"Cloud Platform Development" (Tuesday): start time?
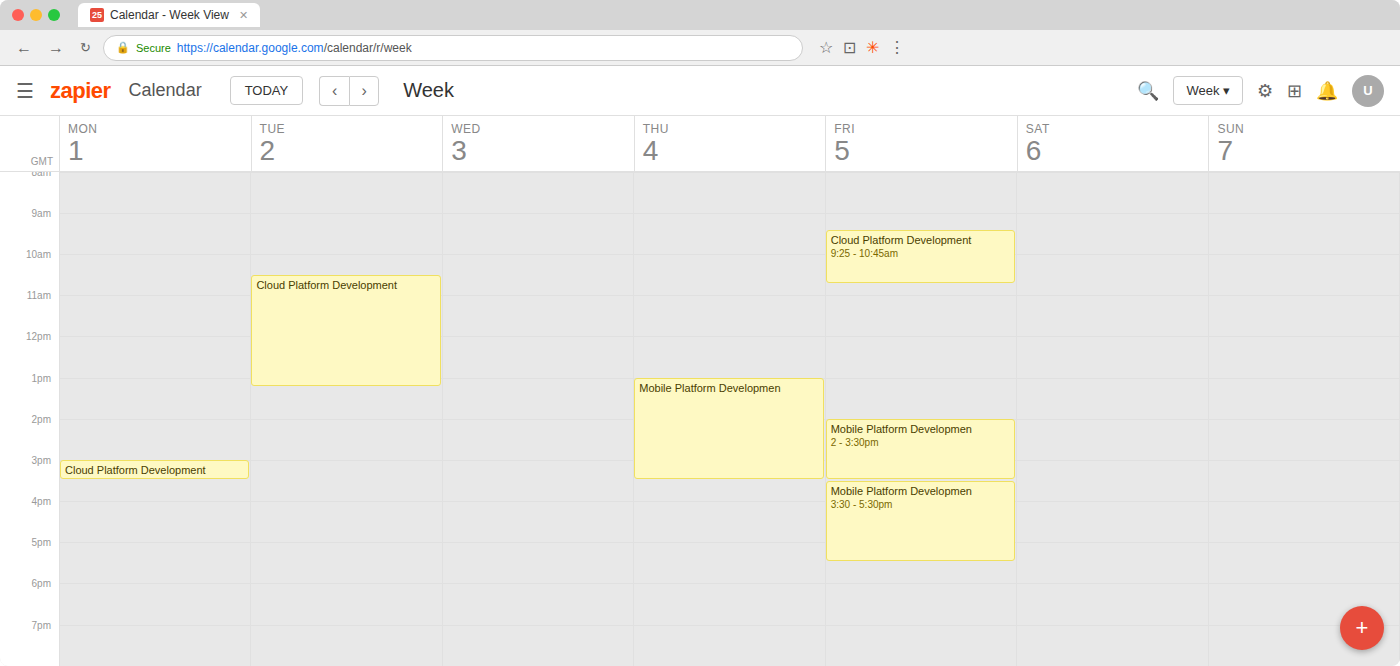
10:30 AM